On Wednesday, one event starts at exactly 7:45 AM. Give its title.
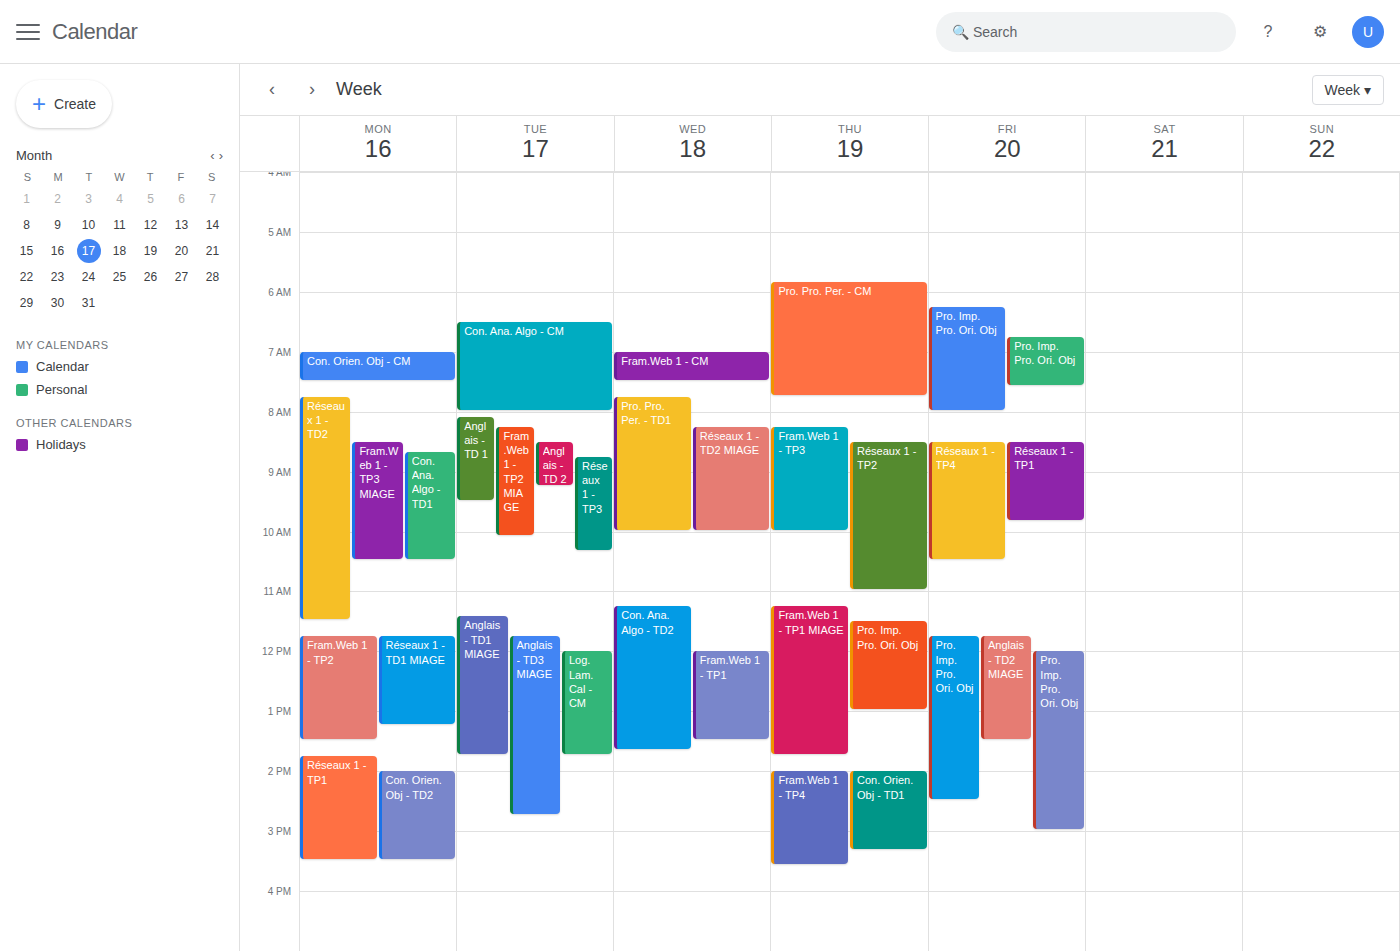
"Pro. Pro. Per. - TD1"